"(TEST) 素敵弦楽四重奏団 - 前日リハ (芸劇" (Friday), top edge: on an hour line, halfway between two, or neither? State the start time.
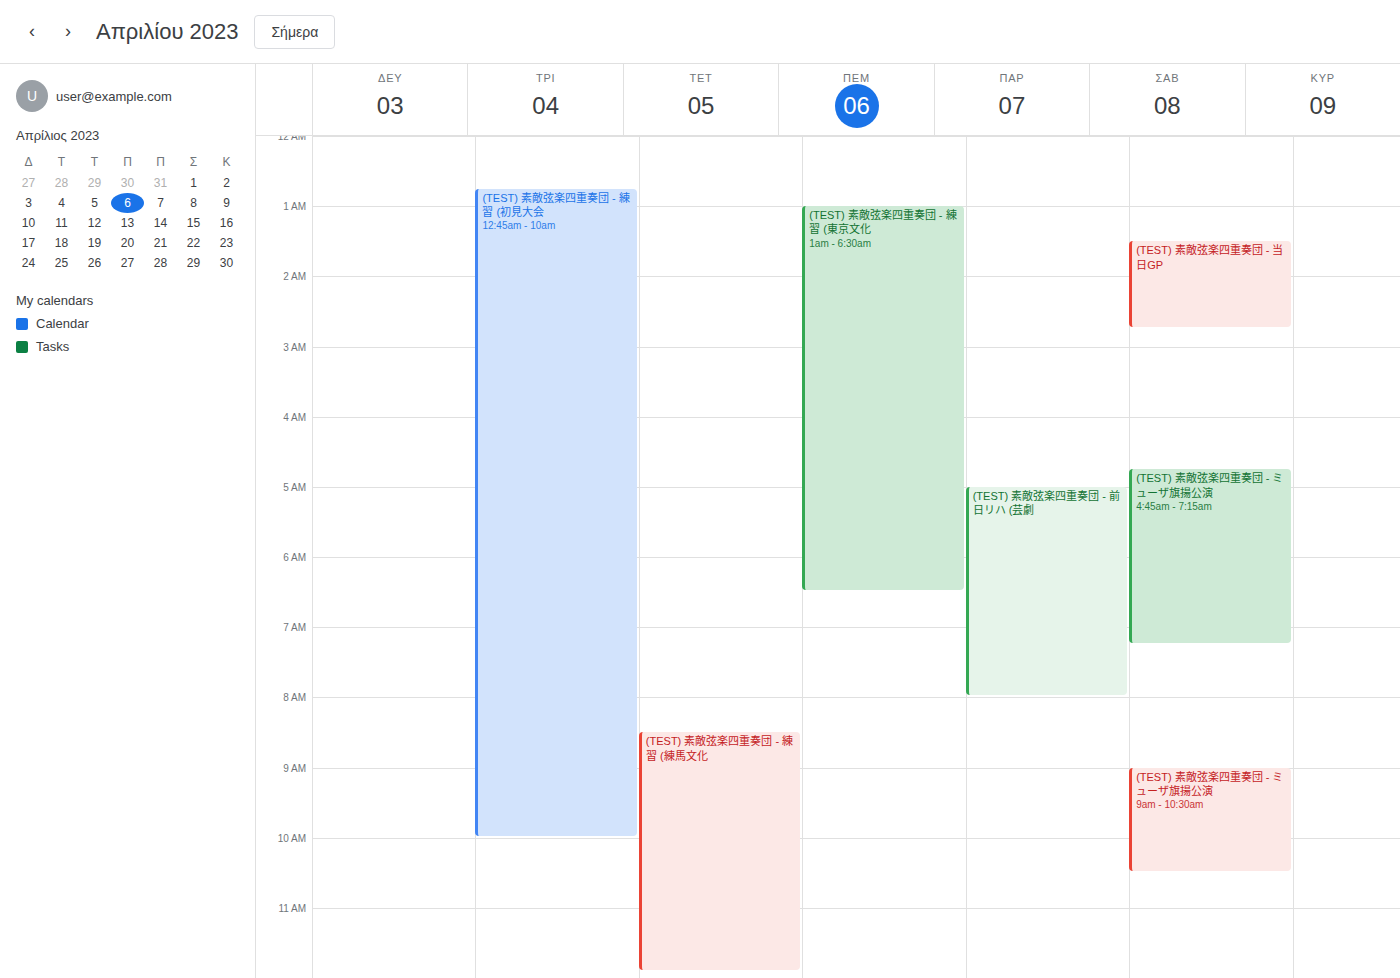
5:00 AM -- exactly on the 5 AM line.